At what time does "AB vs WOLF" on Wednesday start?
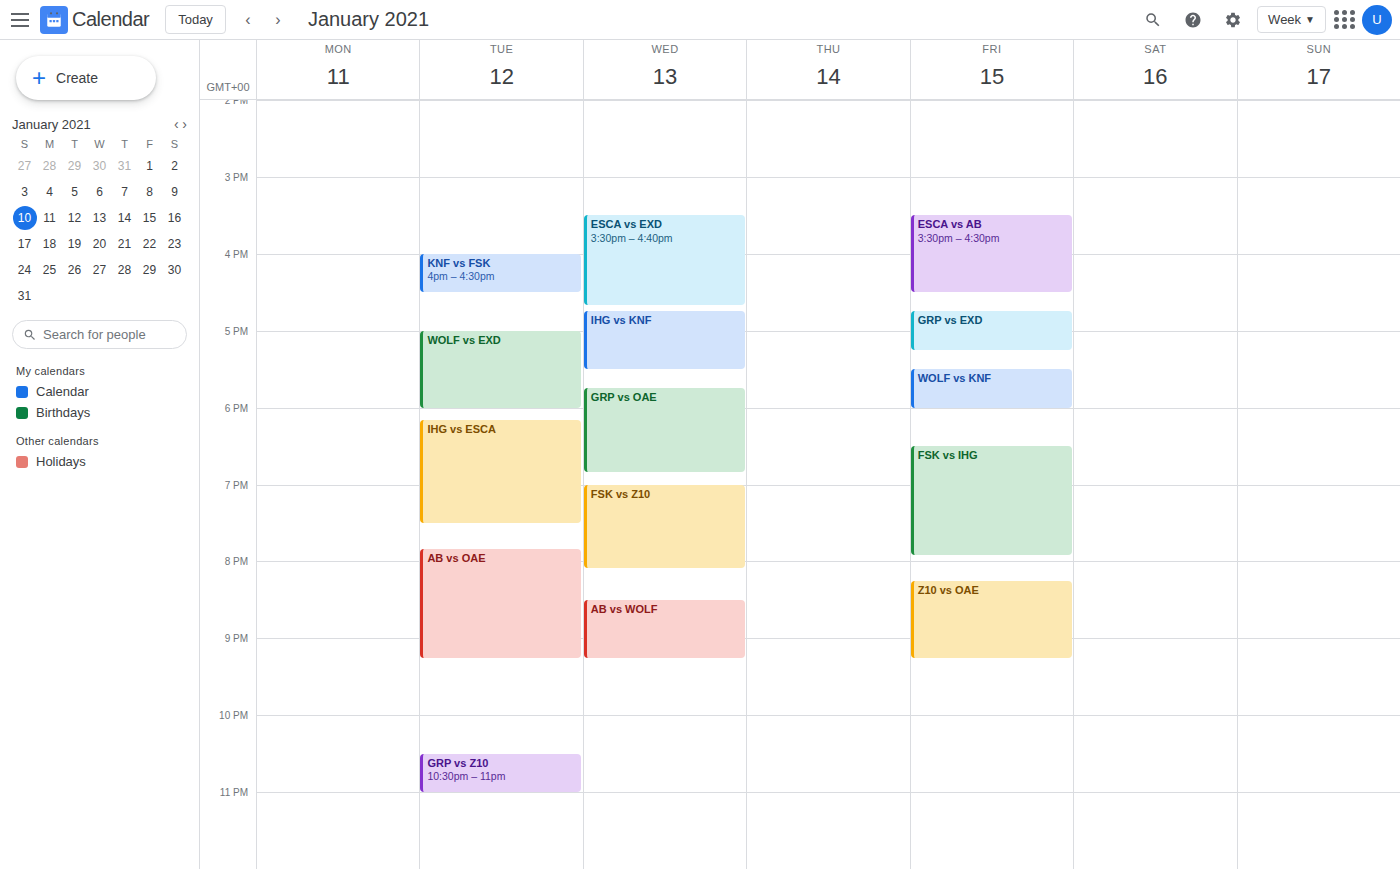
8:30 PM